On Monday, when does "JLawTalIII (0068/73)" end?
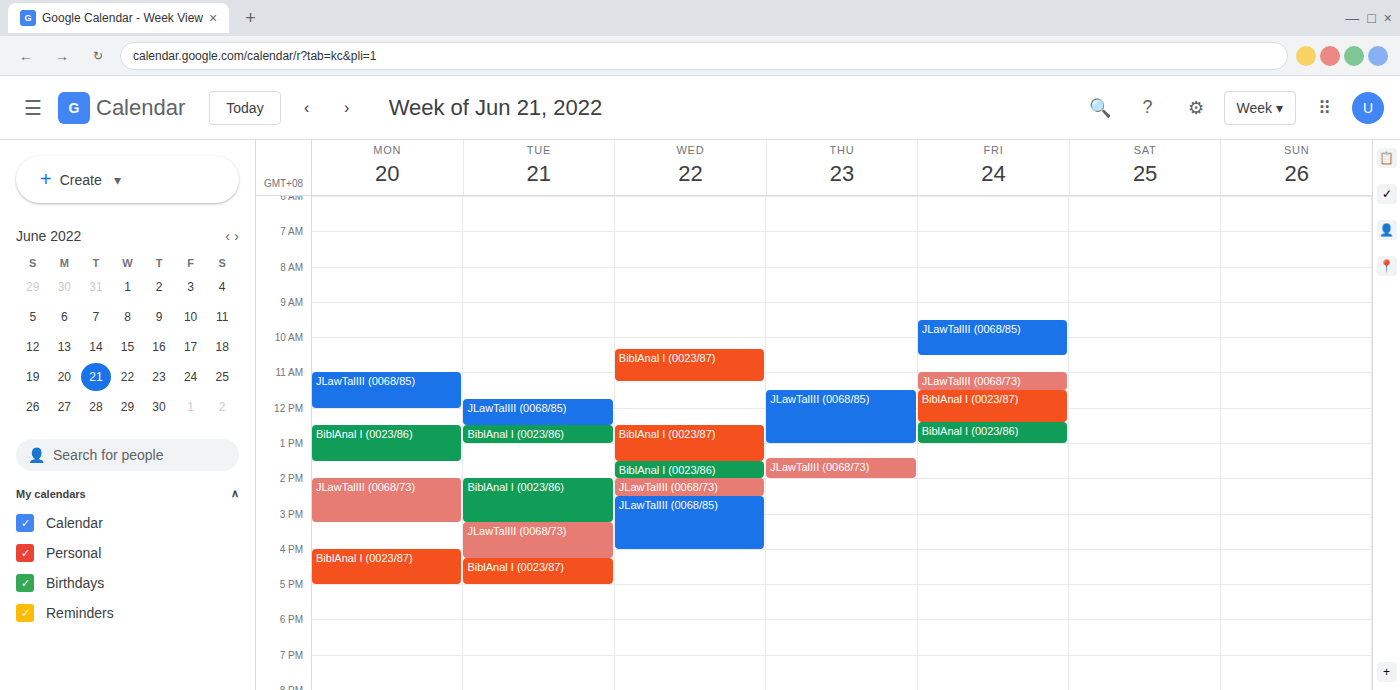
3:15 PM